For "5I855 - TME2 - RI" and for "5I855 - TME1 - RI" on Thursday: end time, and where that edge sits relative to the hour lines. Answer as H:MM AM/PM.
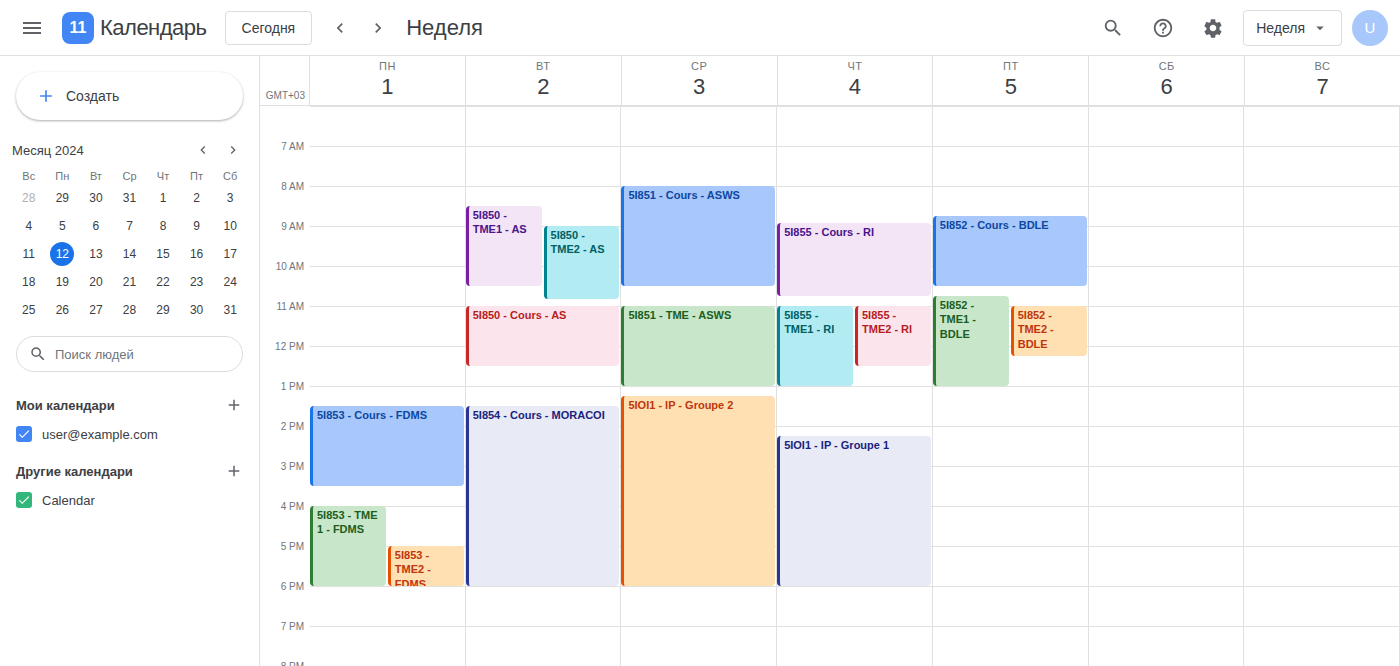
"5I855 - TME2 - RI": 12:30 PM, halfway between the 12 PM and 1 PM lines. "5I855 - TME1 - RI": 1:00 PM, exactly on the 1 PM line.